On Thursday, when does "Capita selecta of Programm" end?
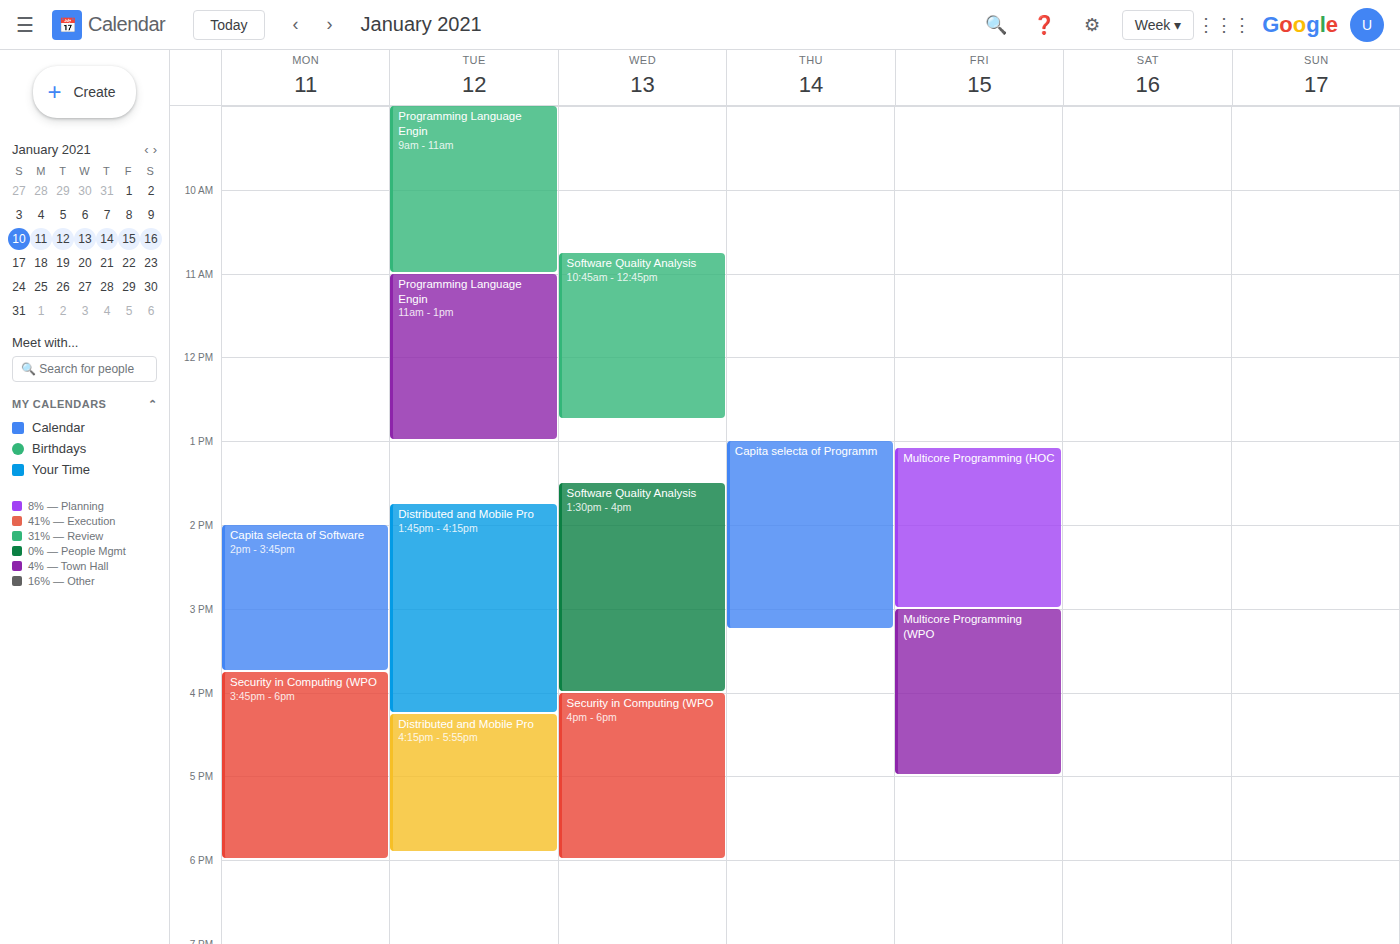
3:15 PM